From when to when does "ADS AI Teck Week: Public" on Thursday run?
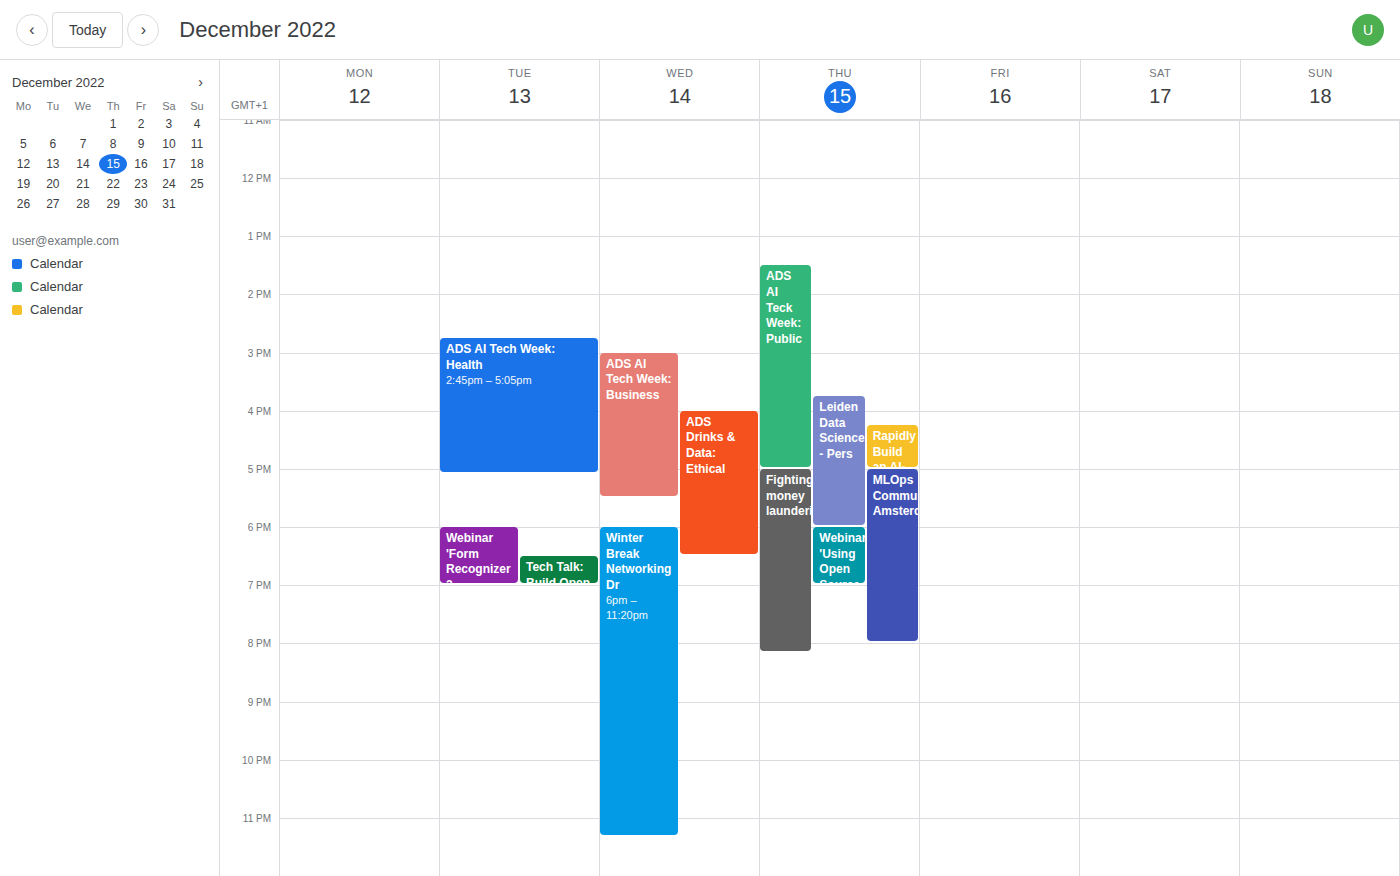
1:30 PM to 5:00 PM